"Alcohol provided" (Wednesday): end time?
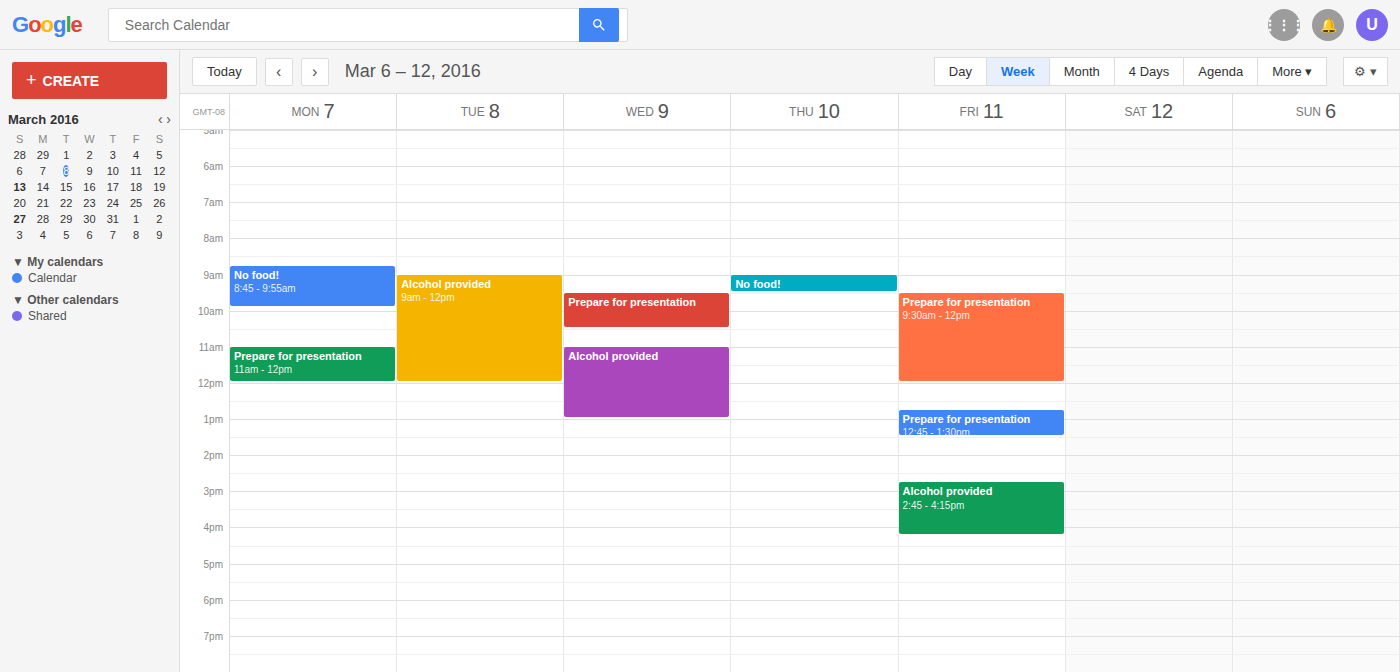
1:00 PM